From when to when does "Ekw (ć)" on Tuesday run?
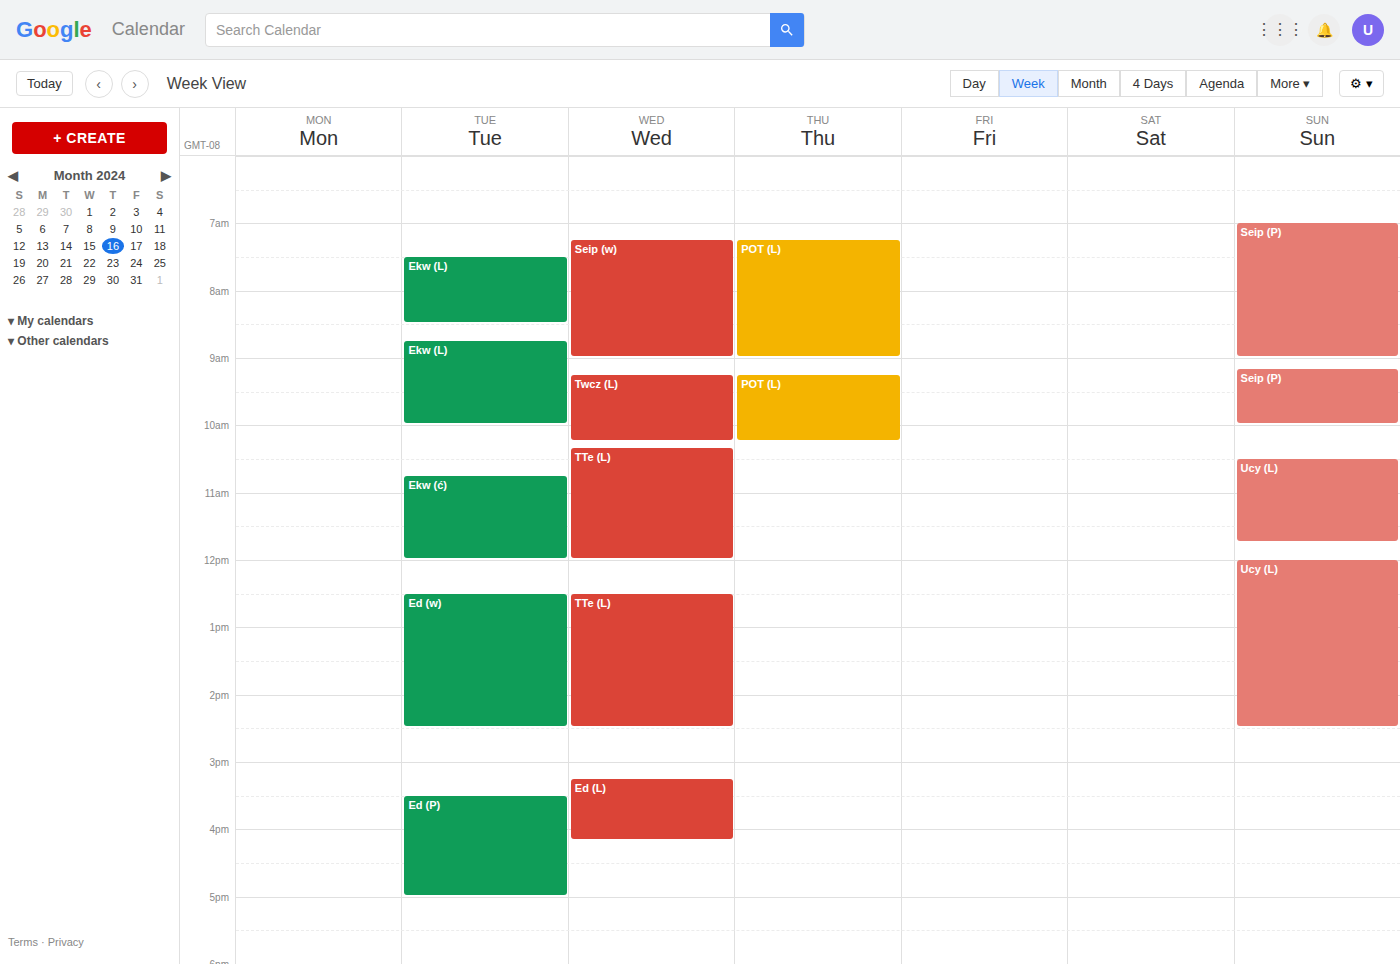
10:45 to 12:00